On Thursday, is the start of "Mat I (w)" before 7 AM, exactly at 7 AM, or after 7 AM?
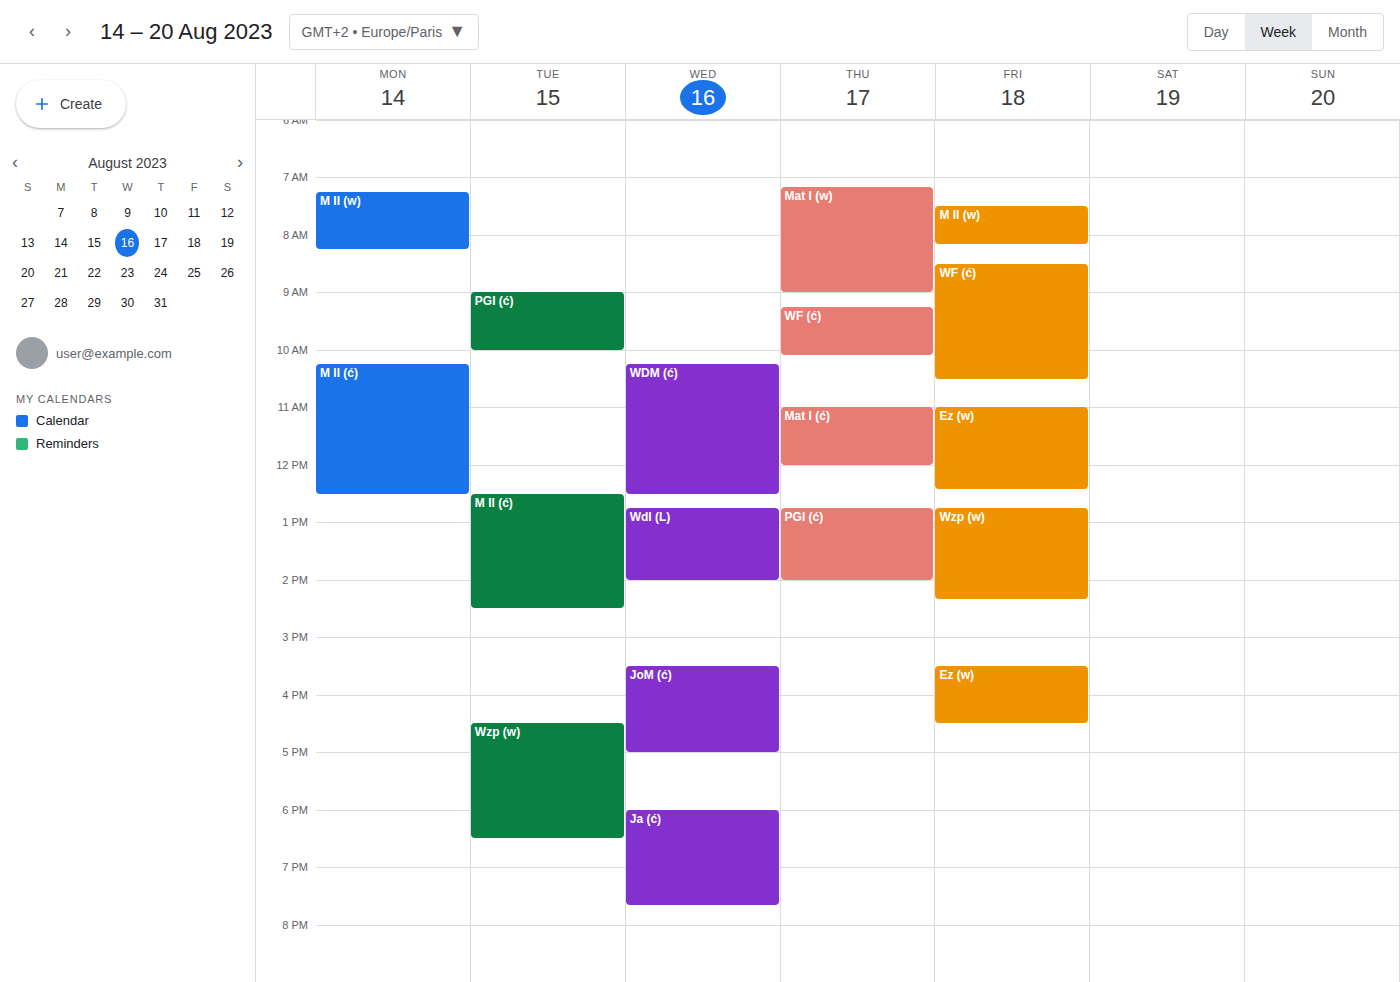
7:10 AM -- after 7 AM, 10 minutes below the 7 AM line.